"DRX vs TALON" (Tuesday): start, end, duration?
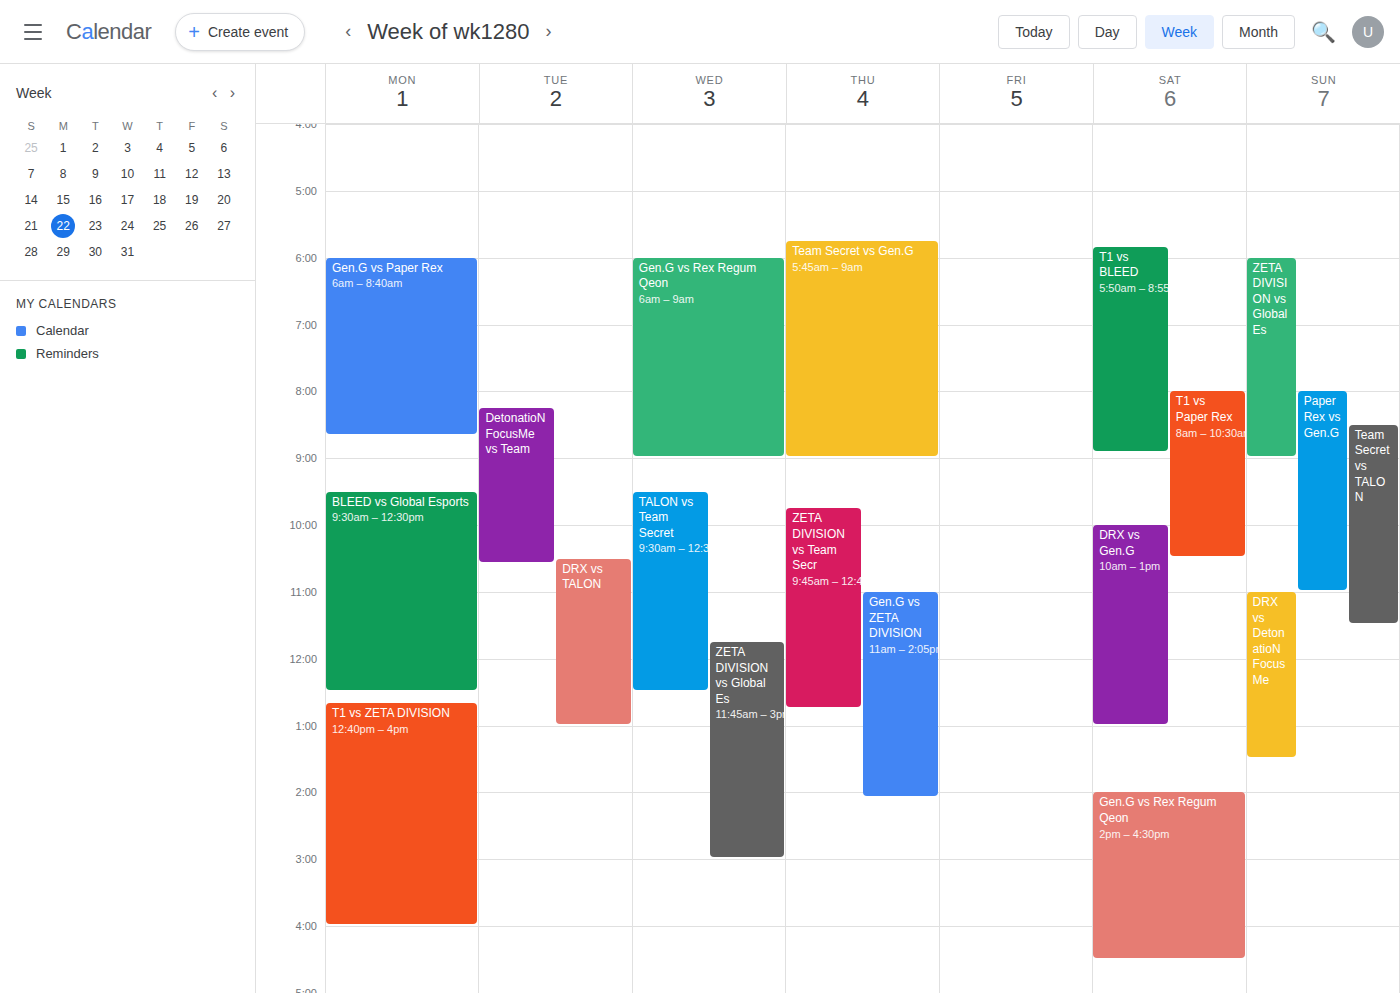
10:30 AM to 1:00 PM, 2 hours 30 minutes